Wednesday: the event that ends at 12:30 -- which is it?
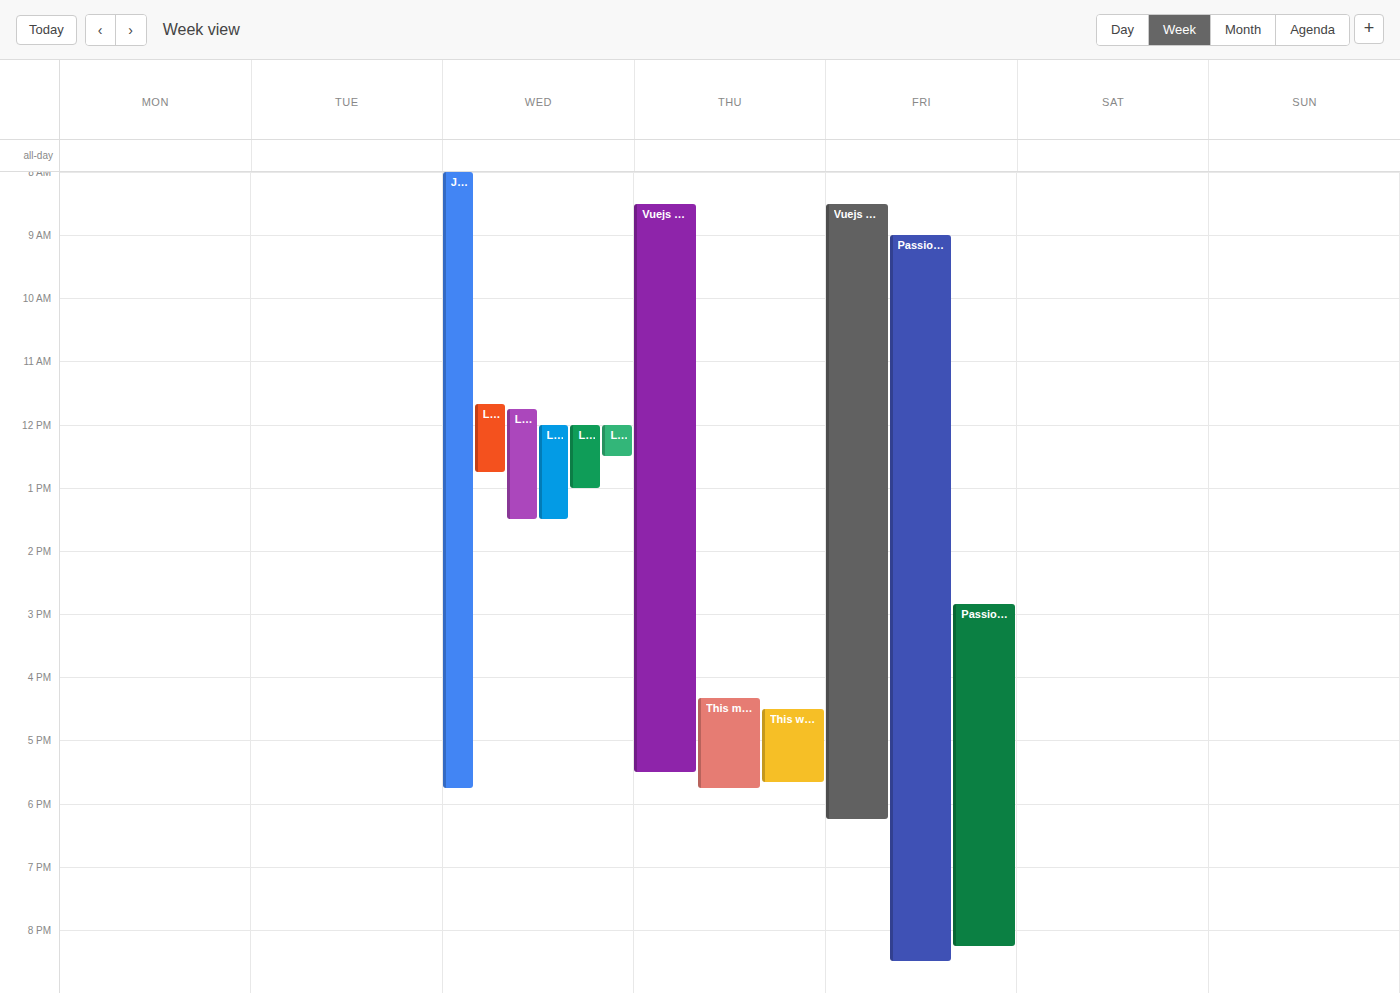
"Lunch & Learn with Patrick"